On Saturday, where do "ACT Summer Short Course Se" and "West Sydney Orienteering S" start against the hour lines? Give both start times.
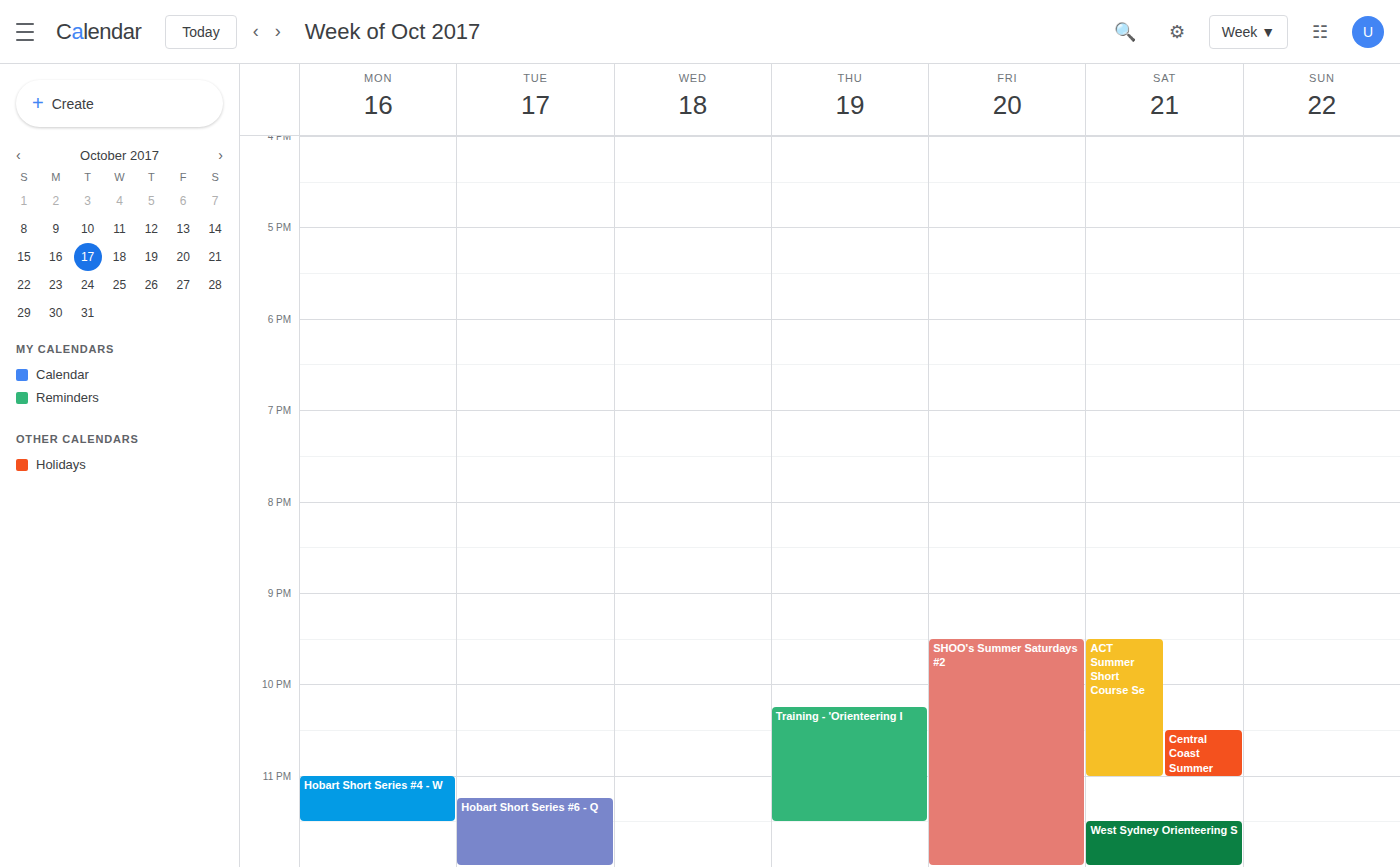
"ACT Summer Short Course Se": 9:30 PM, halfway between the 9 PM and 10 PM lines. "West Sydney Orienteering S": 11:30 PM, halfway between the 11 PM and 12 AM lines.